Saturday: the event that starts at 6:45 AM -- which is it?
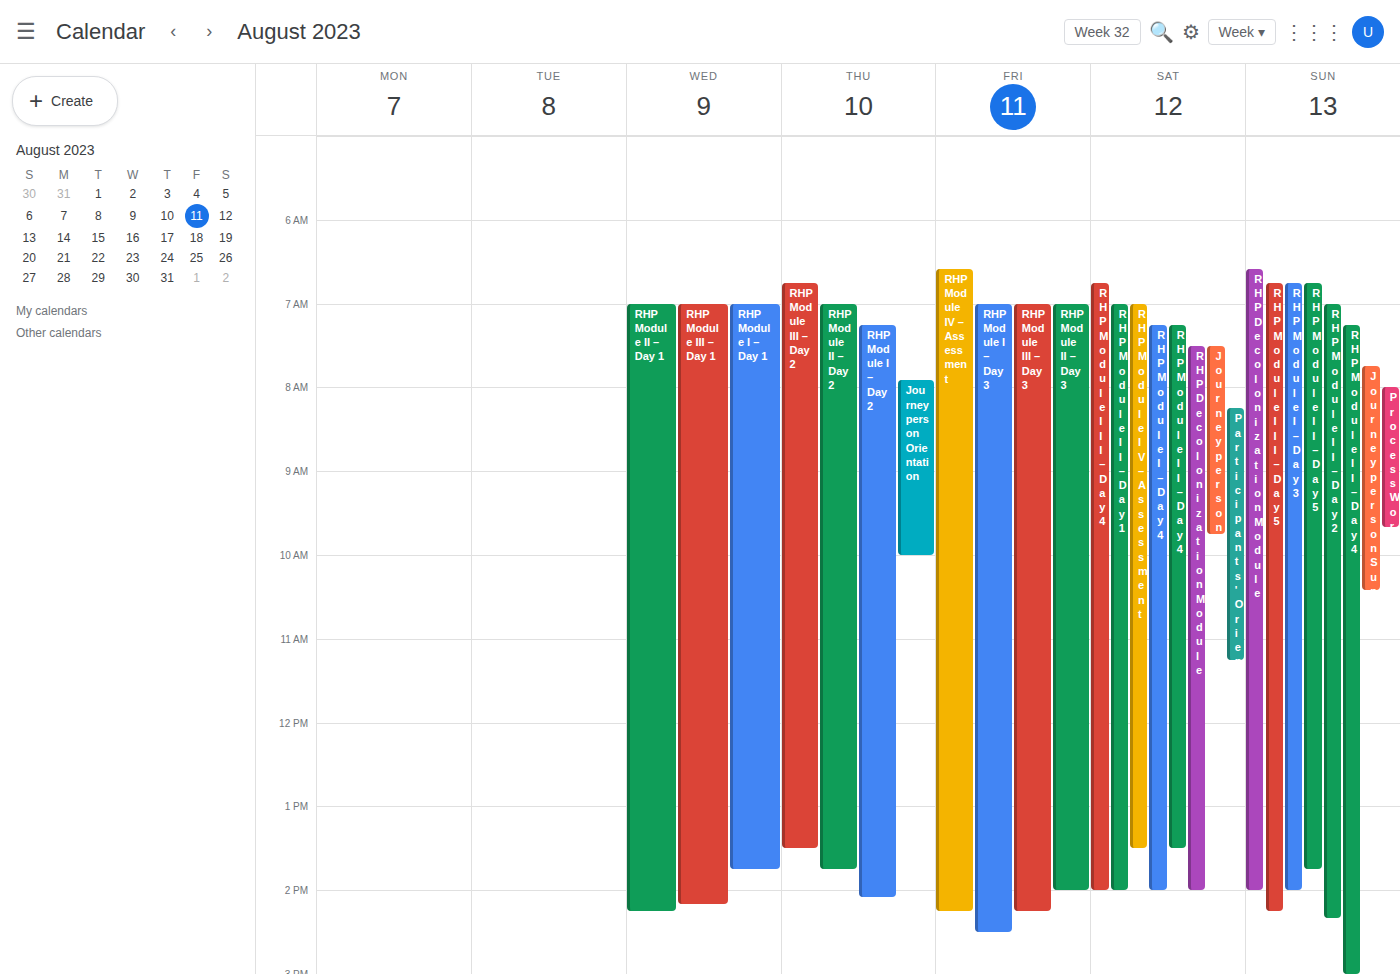
"RHP Module III – Day 4"